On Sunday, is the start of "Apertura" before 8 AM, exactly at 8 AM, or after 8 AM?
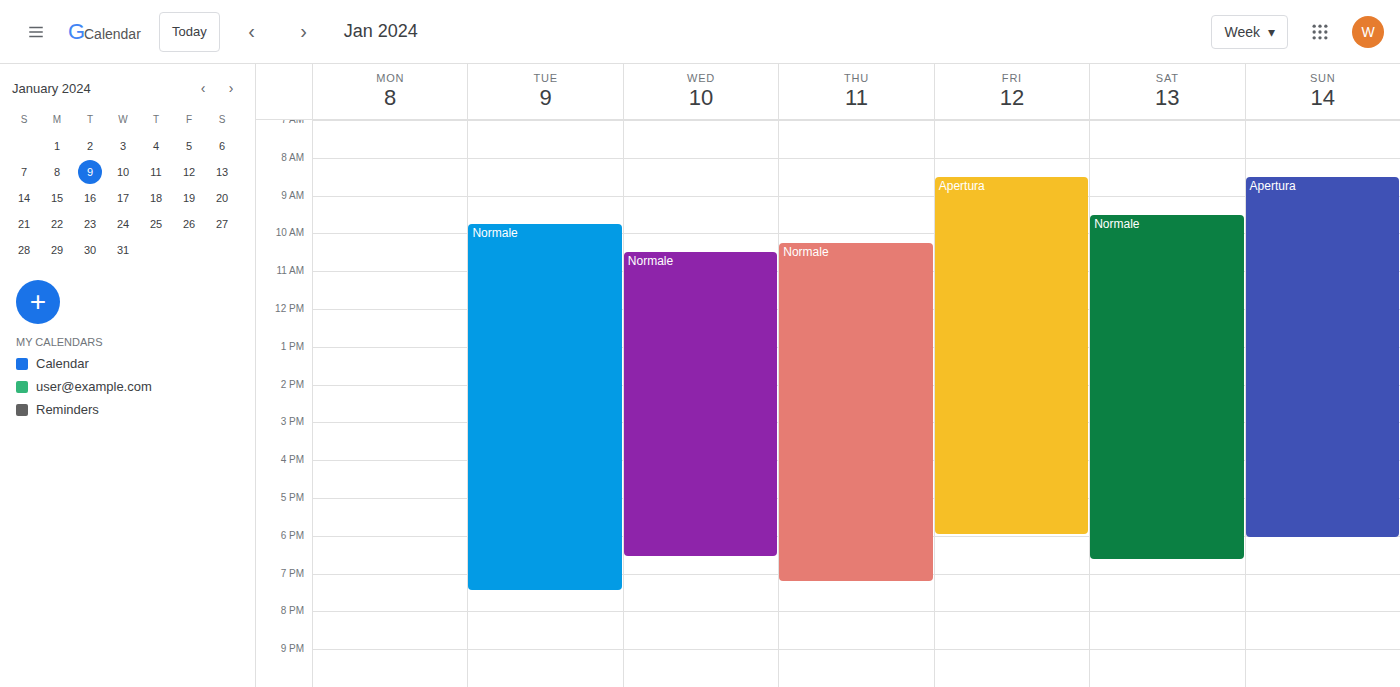
8:30 AM -- after 8 AM, 30 minutes below the 8 AM line.